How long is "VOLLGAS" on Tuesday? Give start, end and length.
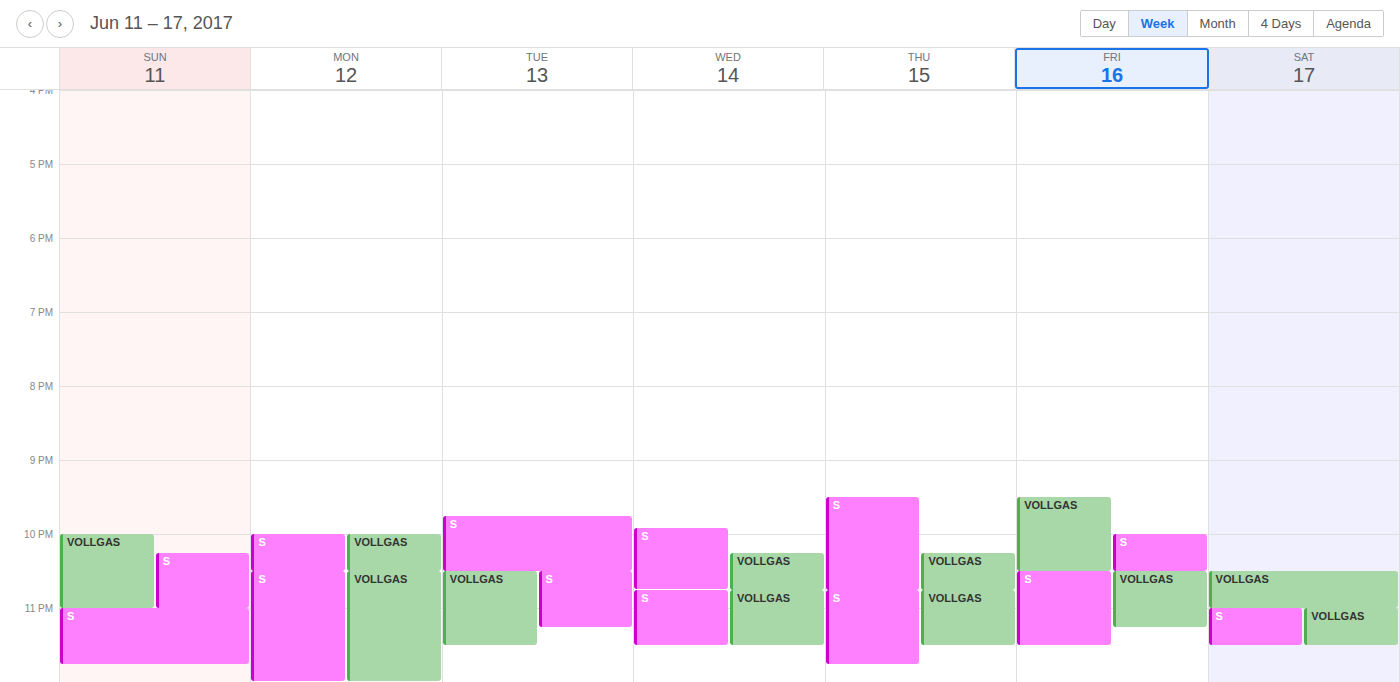
10:30 PM to 11:30 PM, 1 hour